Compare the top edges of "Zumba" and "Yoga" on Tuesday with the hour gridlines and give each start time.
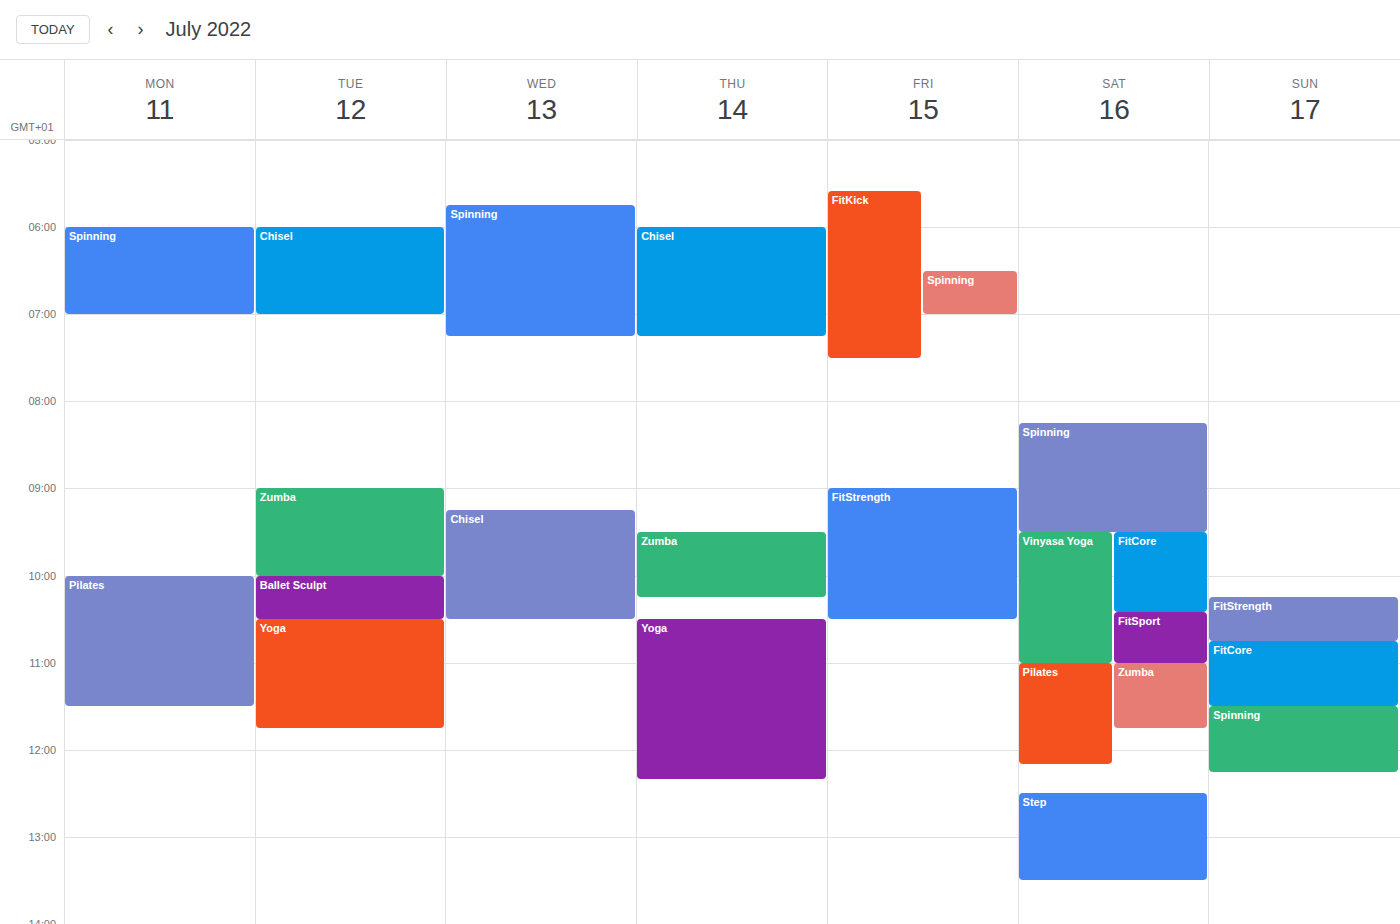
"Zumba": 9:00 AM, exactly on the 9 AM line. "Yoga": 10:30 AM, halfway between the 10 AM and 11 AM lines.